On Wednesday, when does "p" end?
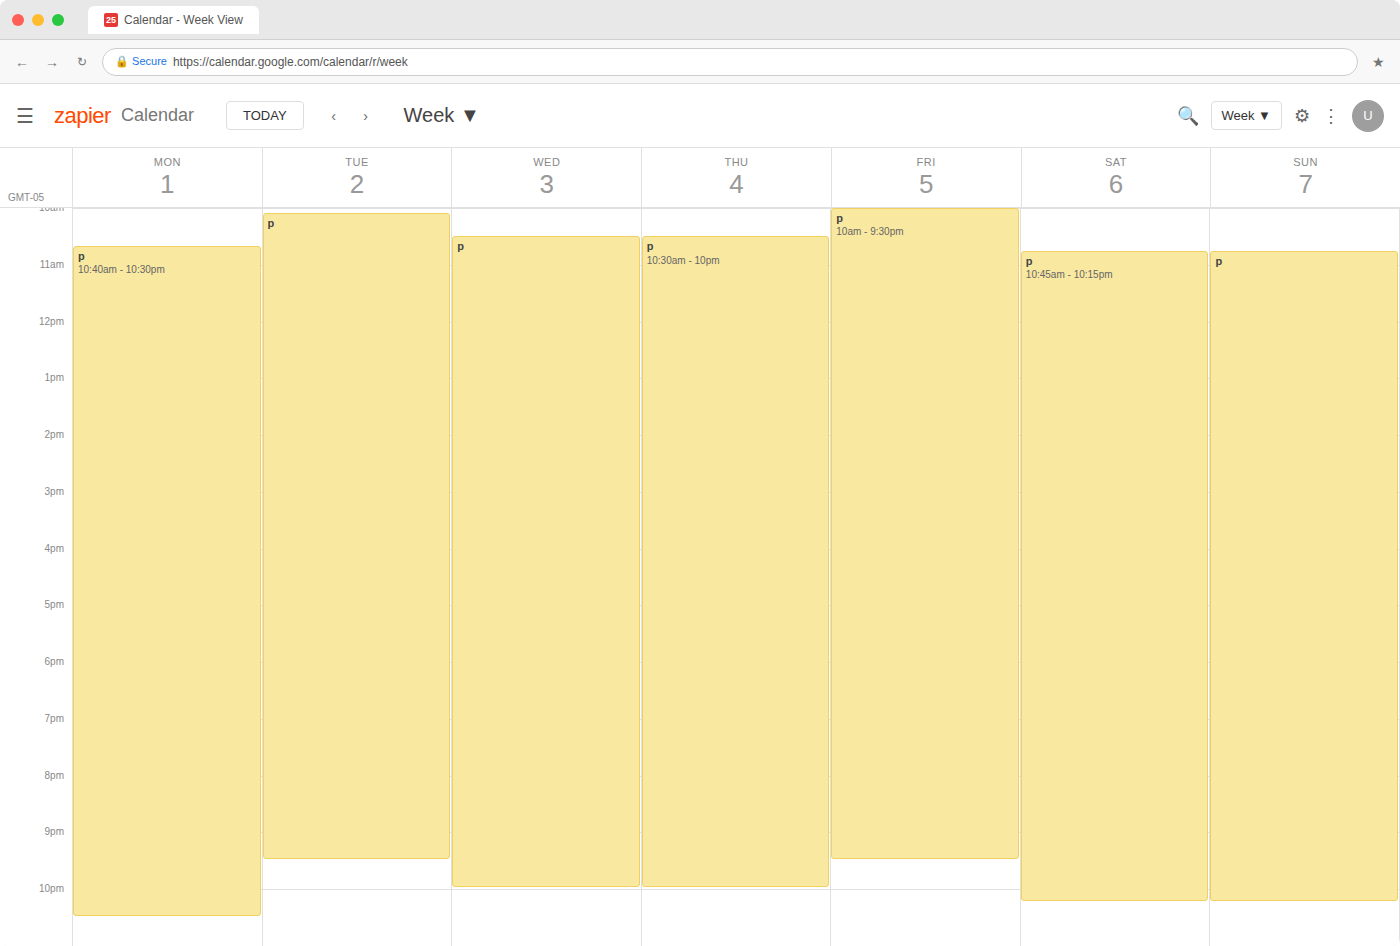
10:00 PM